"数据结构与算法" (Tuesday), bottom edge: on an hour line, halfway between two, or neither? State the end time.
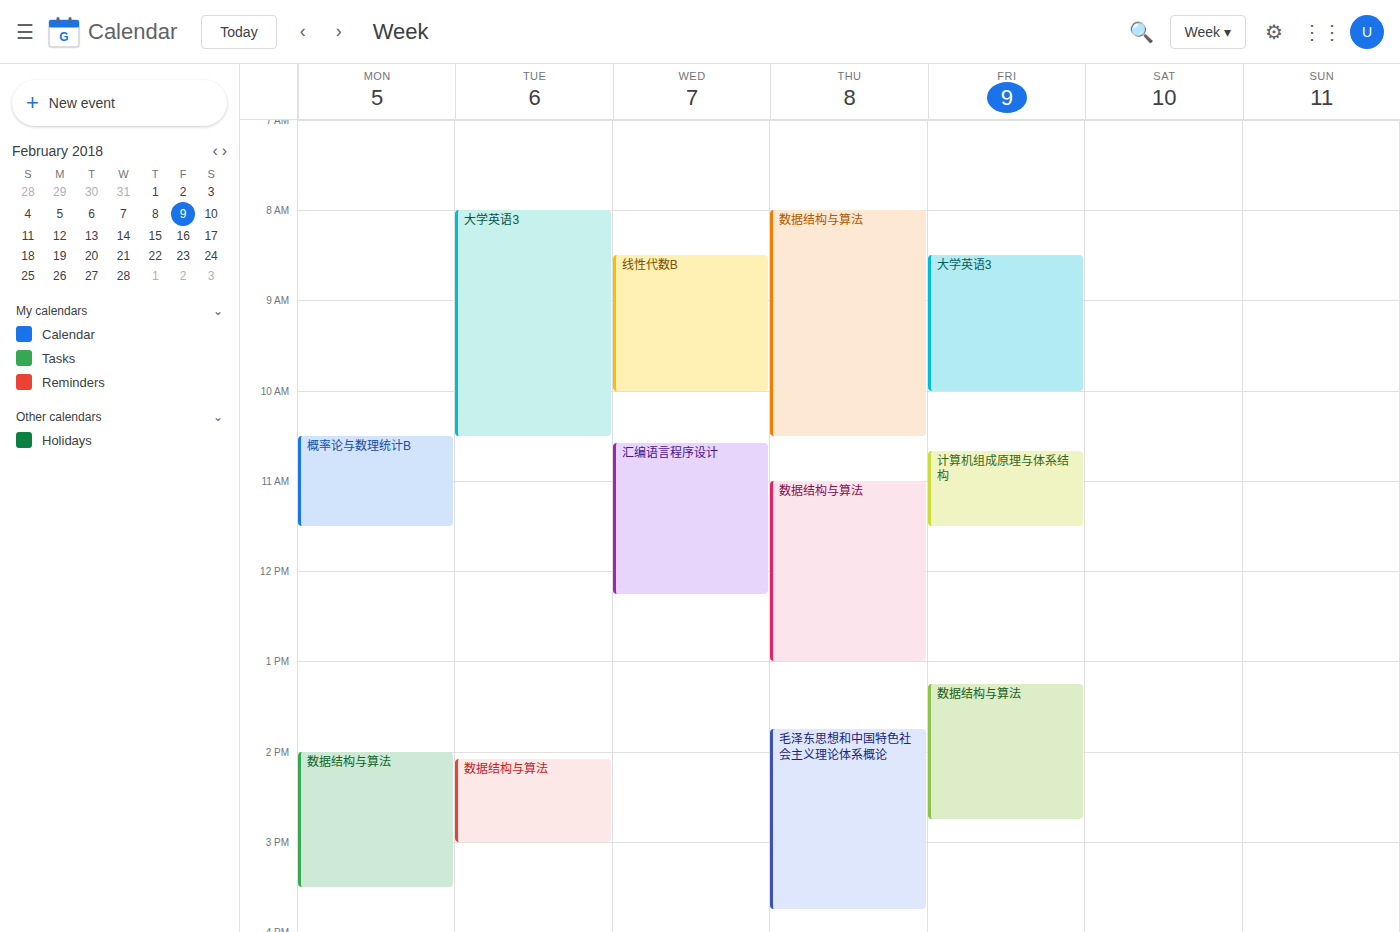
3:00 PM -- exactly on the 3 PM line.